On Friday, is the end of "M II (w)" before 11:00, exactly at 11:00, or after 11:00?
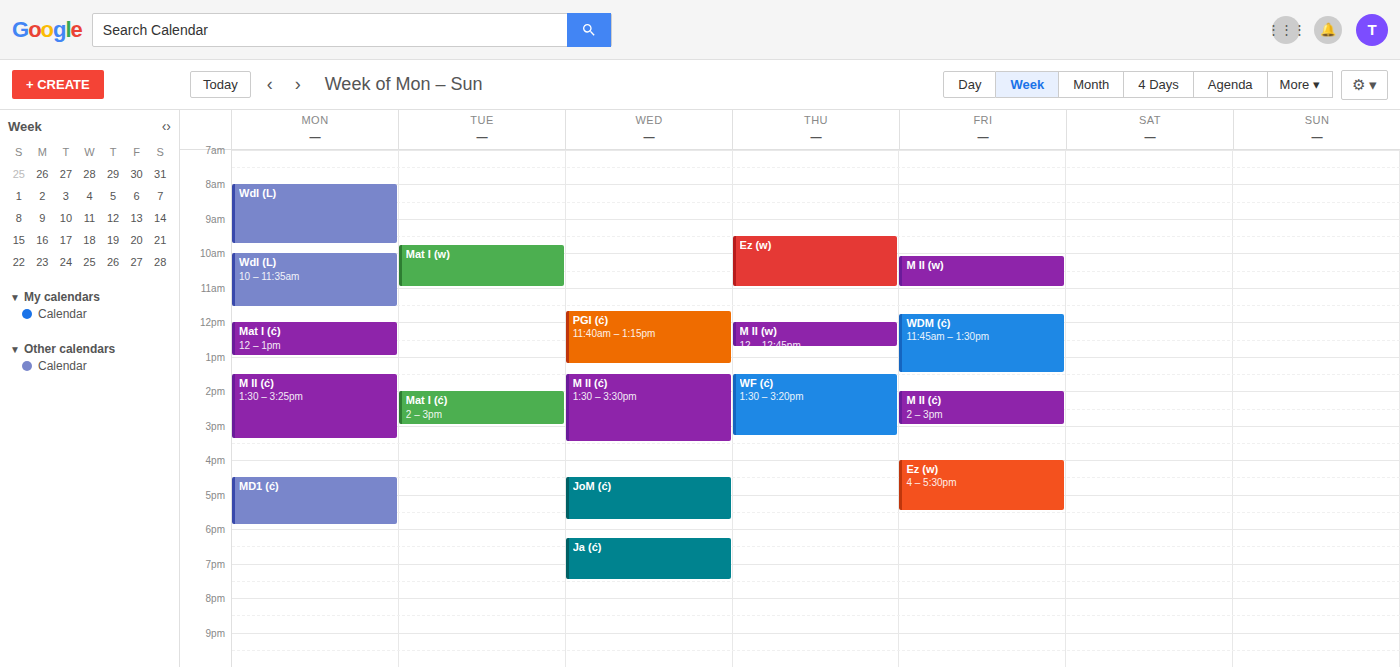
11:00 -- exactly at 11:00, on the 11:00 line.